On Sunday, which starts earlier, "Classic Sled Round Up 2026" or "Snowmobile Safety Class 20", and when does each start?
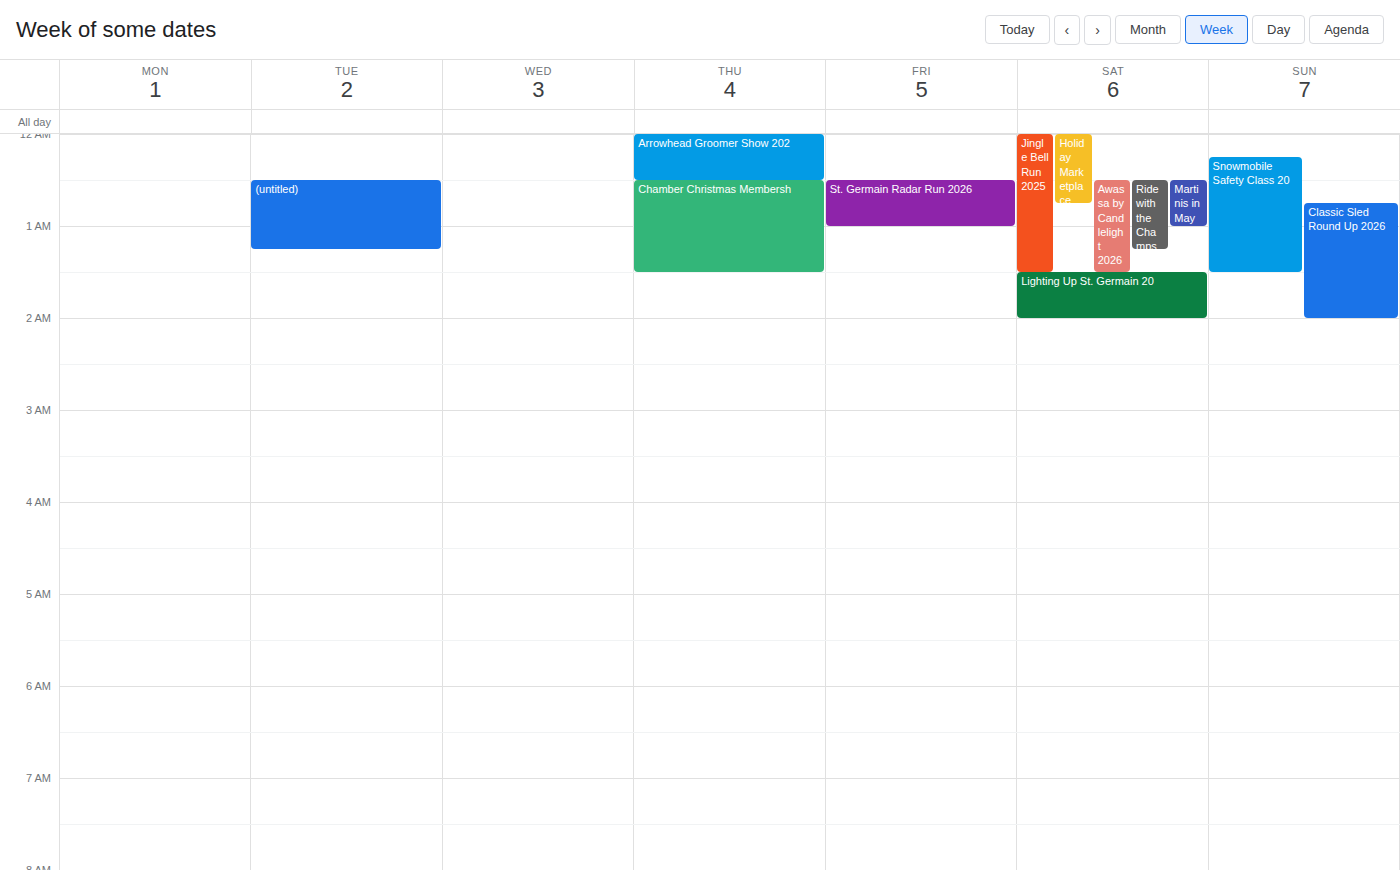
"Snowmobile Safety Class 20" 12:15 AM; "Classic Sled Round Up 2026" 12:45 AM.